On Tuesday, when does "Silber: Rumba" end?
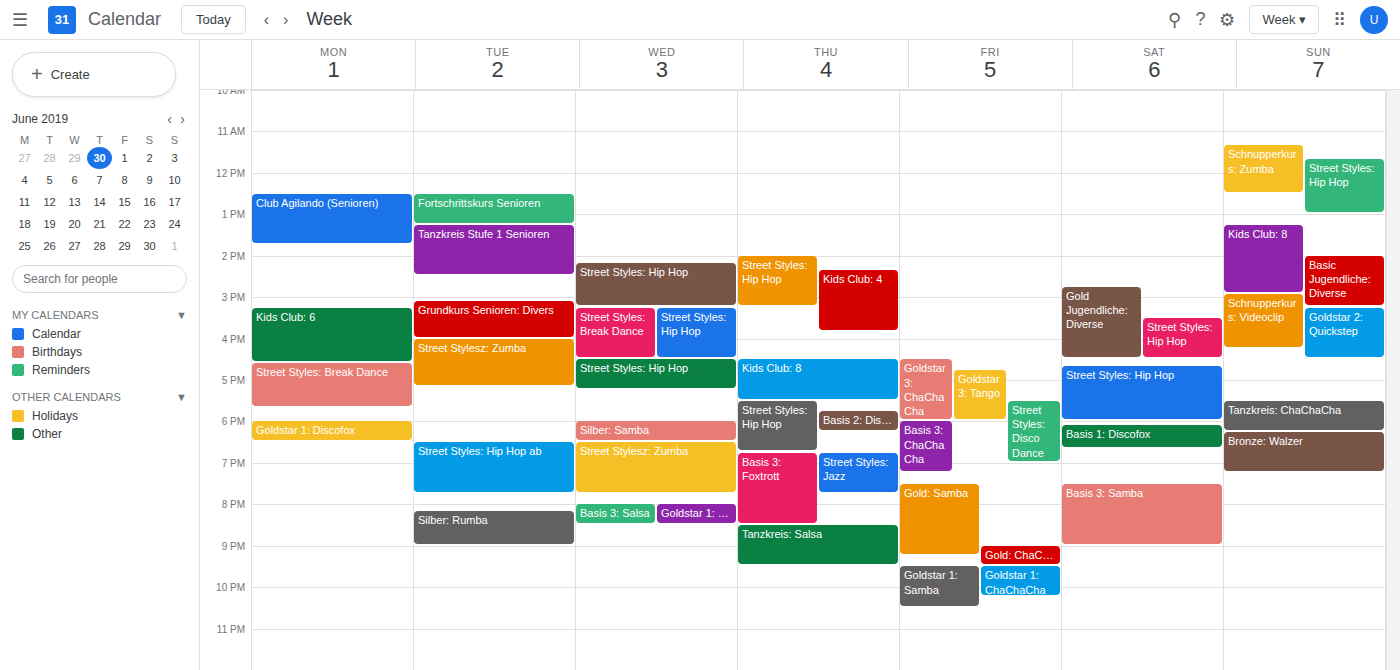
9:00 PM